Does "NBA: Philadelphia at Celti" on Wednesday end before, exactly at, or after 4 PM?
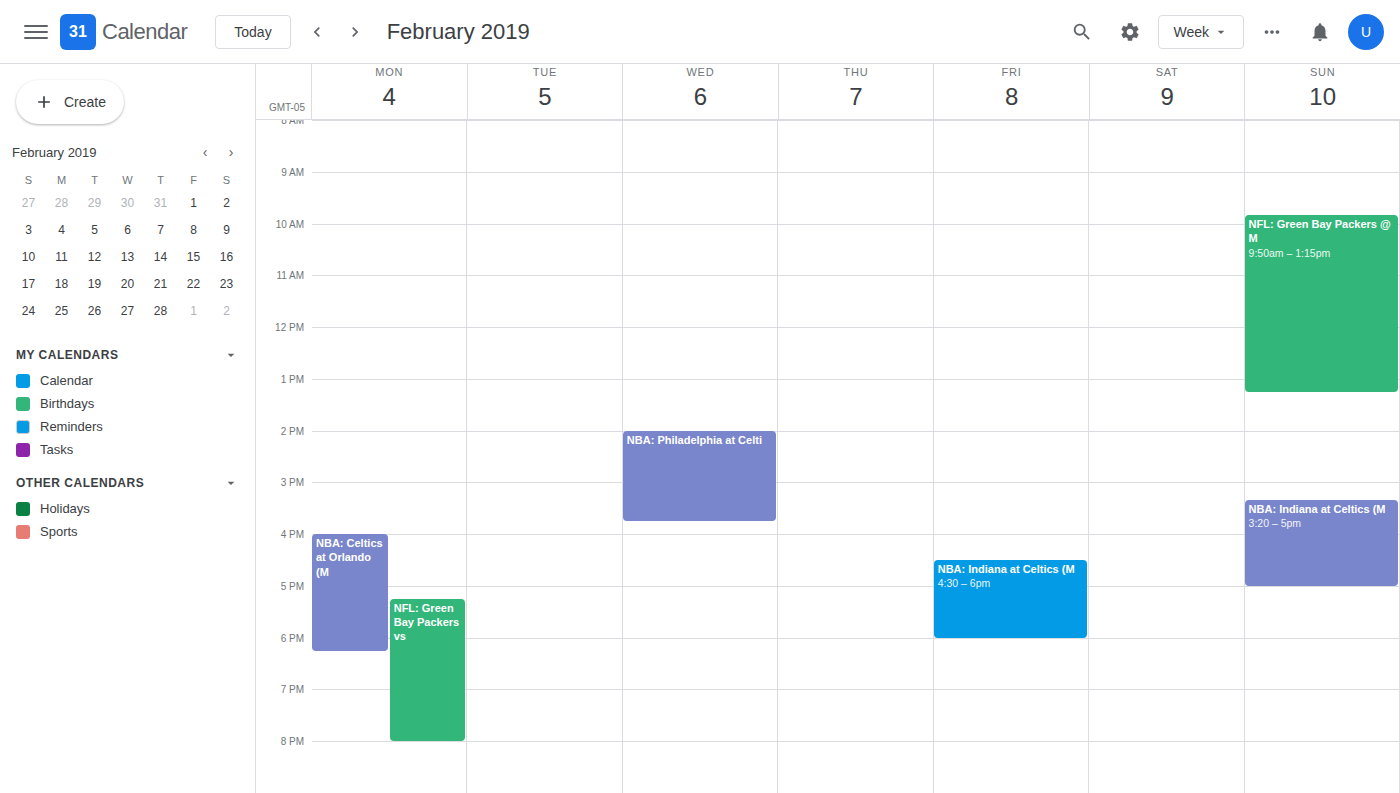
3:45 PM -- before 4 PM, 15 minutes above the 4 PM line.